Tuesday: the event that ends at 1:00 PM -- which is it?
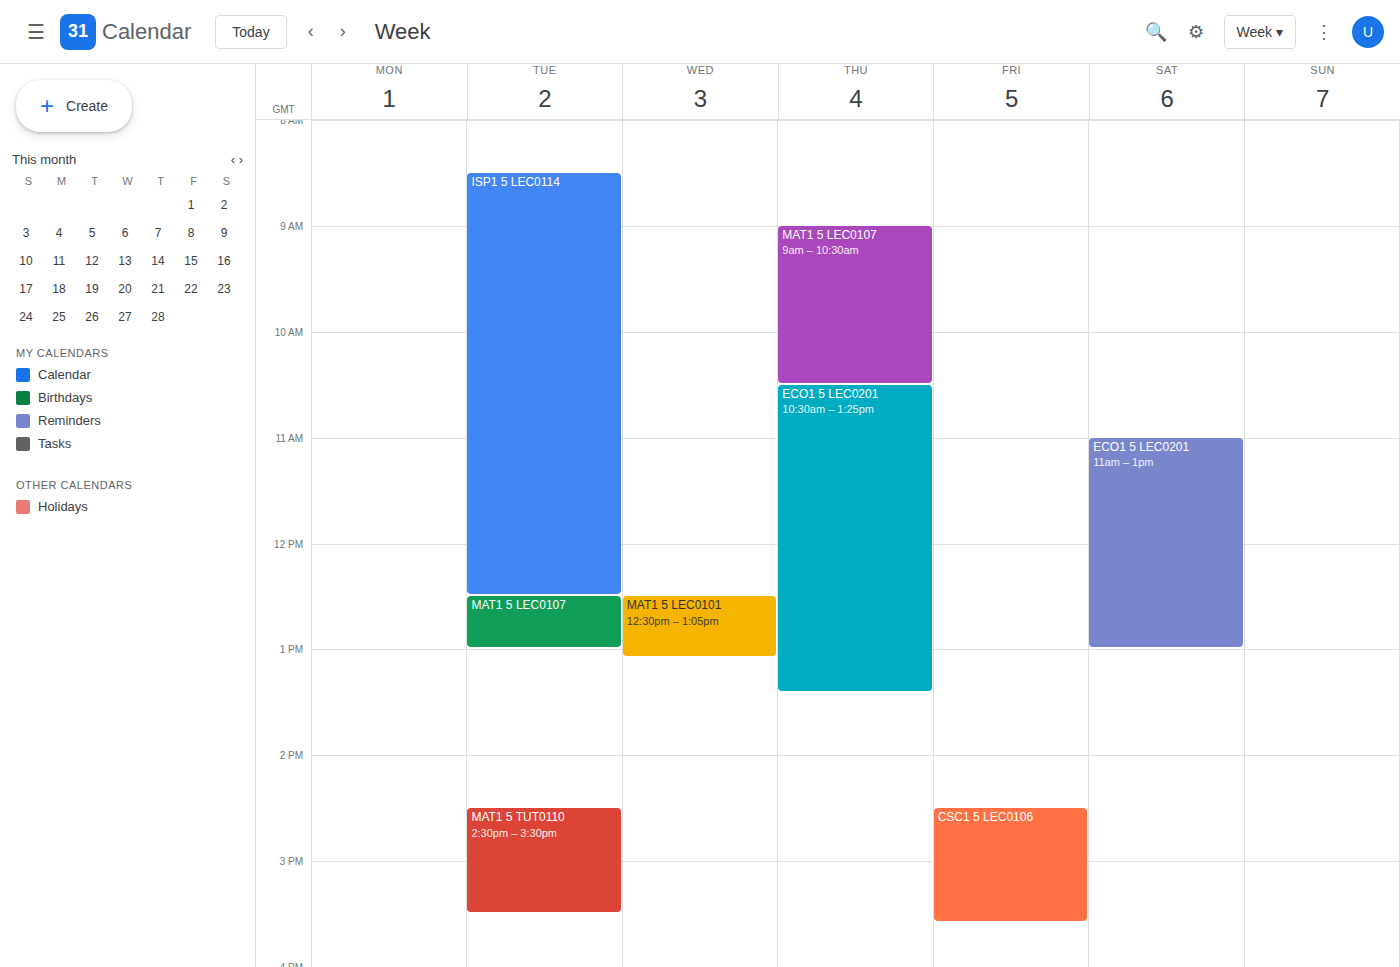
"MAT1 5 LEC0107"